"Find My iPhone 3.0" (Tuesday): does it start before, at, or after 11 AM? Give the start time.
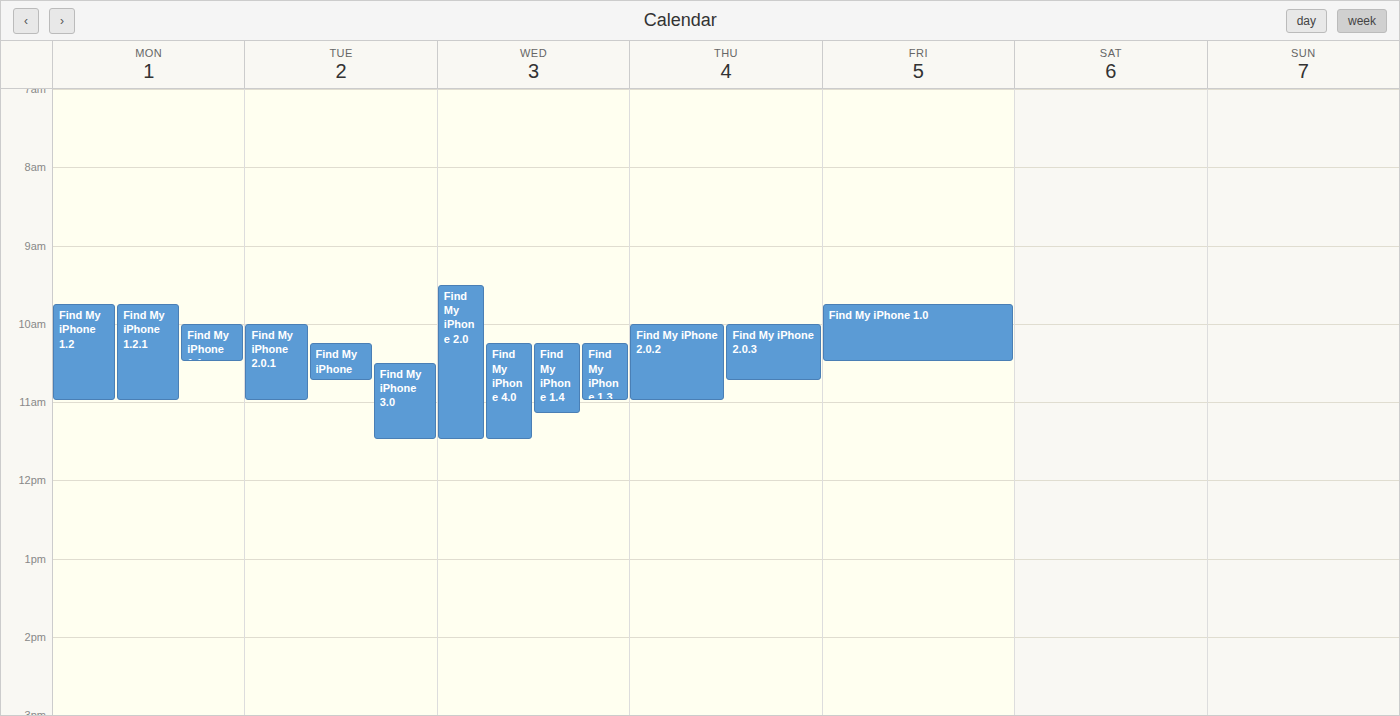
10:30 AM -- before 11 AM, 30 minutes above the 11 AM line.